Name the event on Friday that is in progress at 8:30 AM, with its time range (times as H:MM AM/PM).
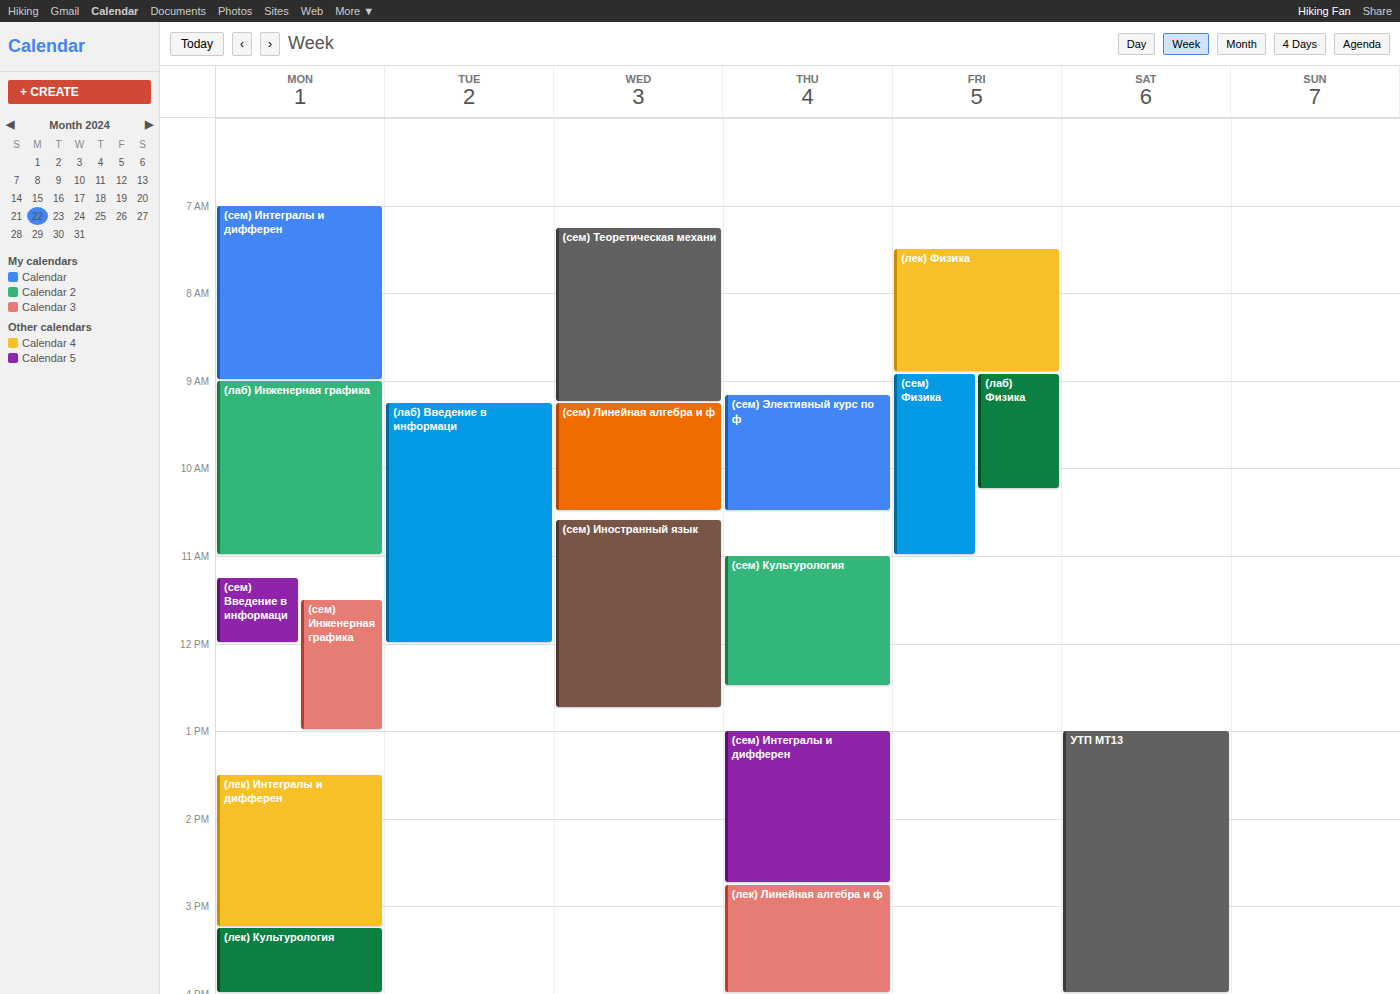
"(лек) Физика", 7:30 AM to 8:55 AM